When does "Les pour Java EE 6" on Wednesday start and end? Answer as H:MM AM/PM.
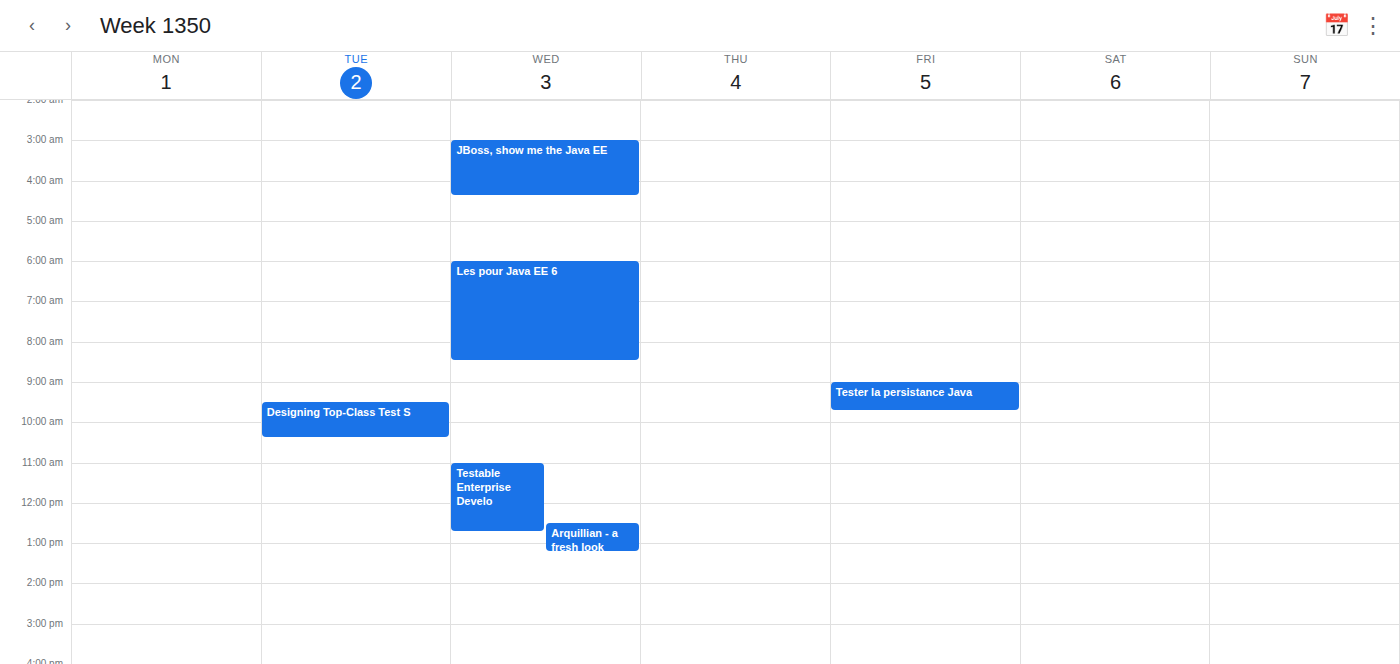
6:00 AM to 8:30 AM